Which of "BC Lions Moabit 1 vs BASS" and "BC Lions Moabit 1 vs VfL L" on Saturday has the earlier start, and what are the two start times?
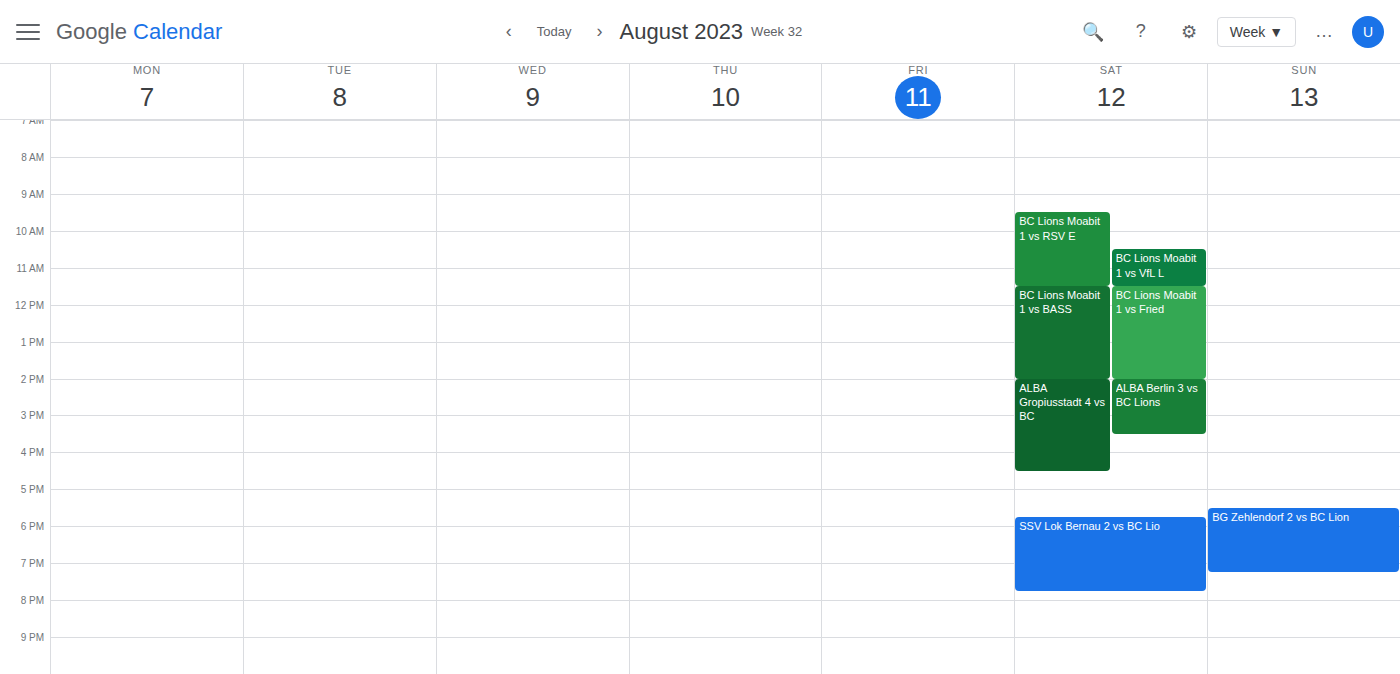
"BC Lions Moabit 1 vs VfL L" 10:30 AM; "BC Lions Moabit 1 vs BASS" 11:30 AM.